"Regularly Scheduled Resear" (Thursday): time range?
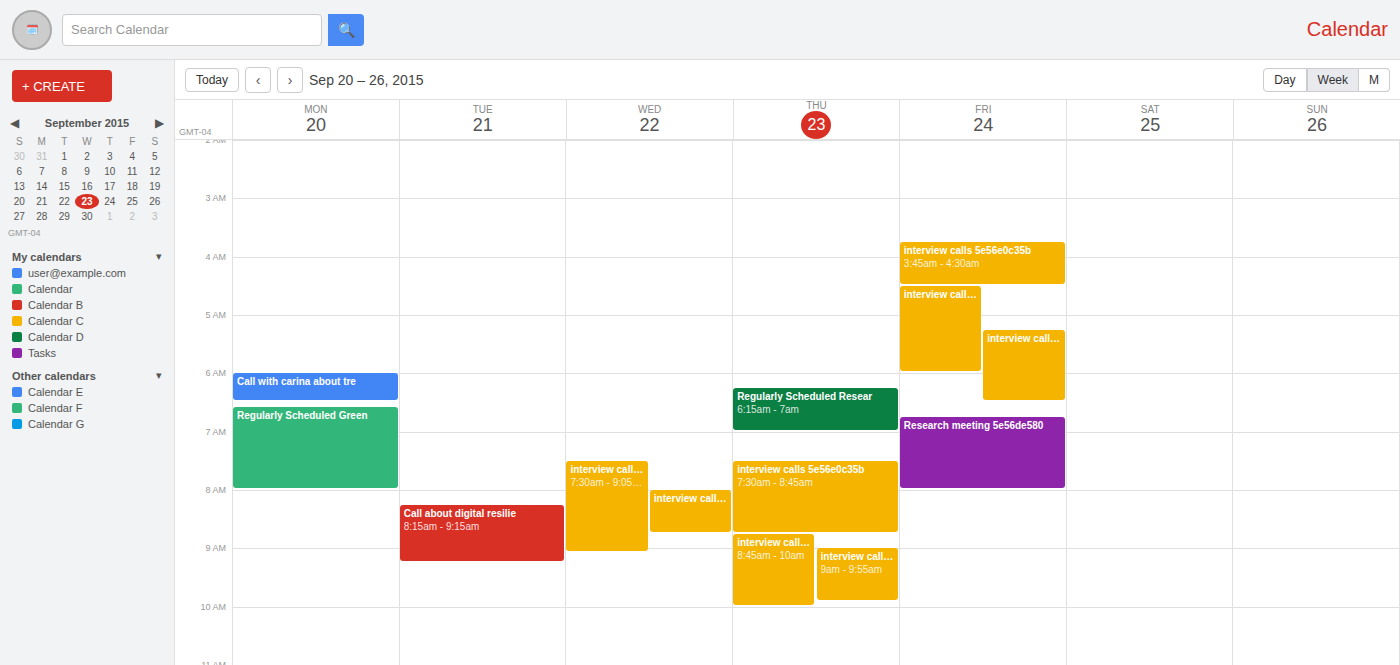
6:15 AM to 7:00 AM